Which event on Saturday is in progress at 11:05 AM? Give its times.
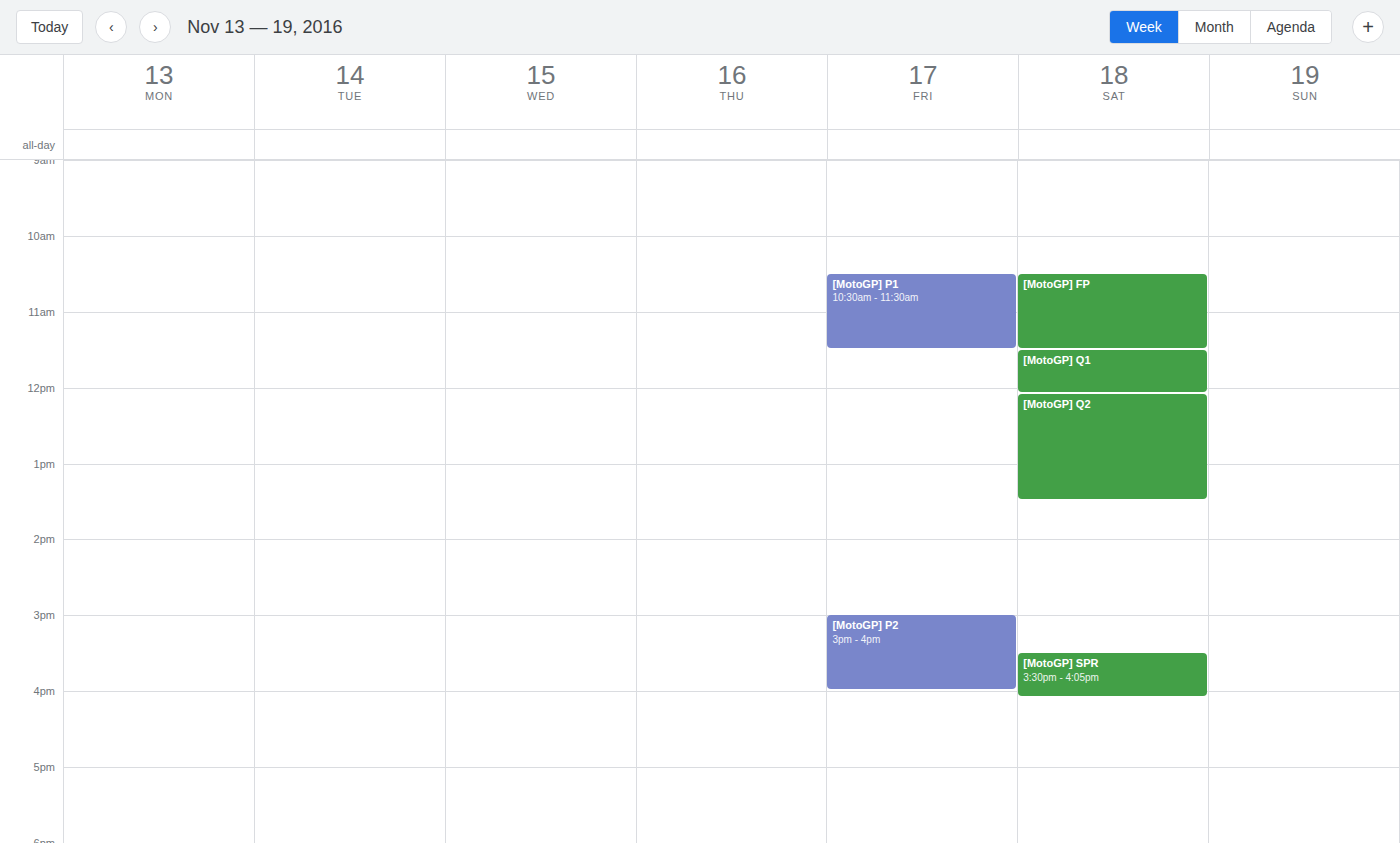
"[MotoGP] FP", 10:30 AM to 11:30 AM